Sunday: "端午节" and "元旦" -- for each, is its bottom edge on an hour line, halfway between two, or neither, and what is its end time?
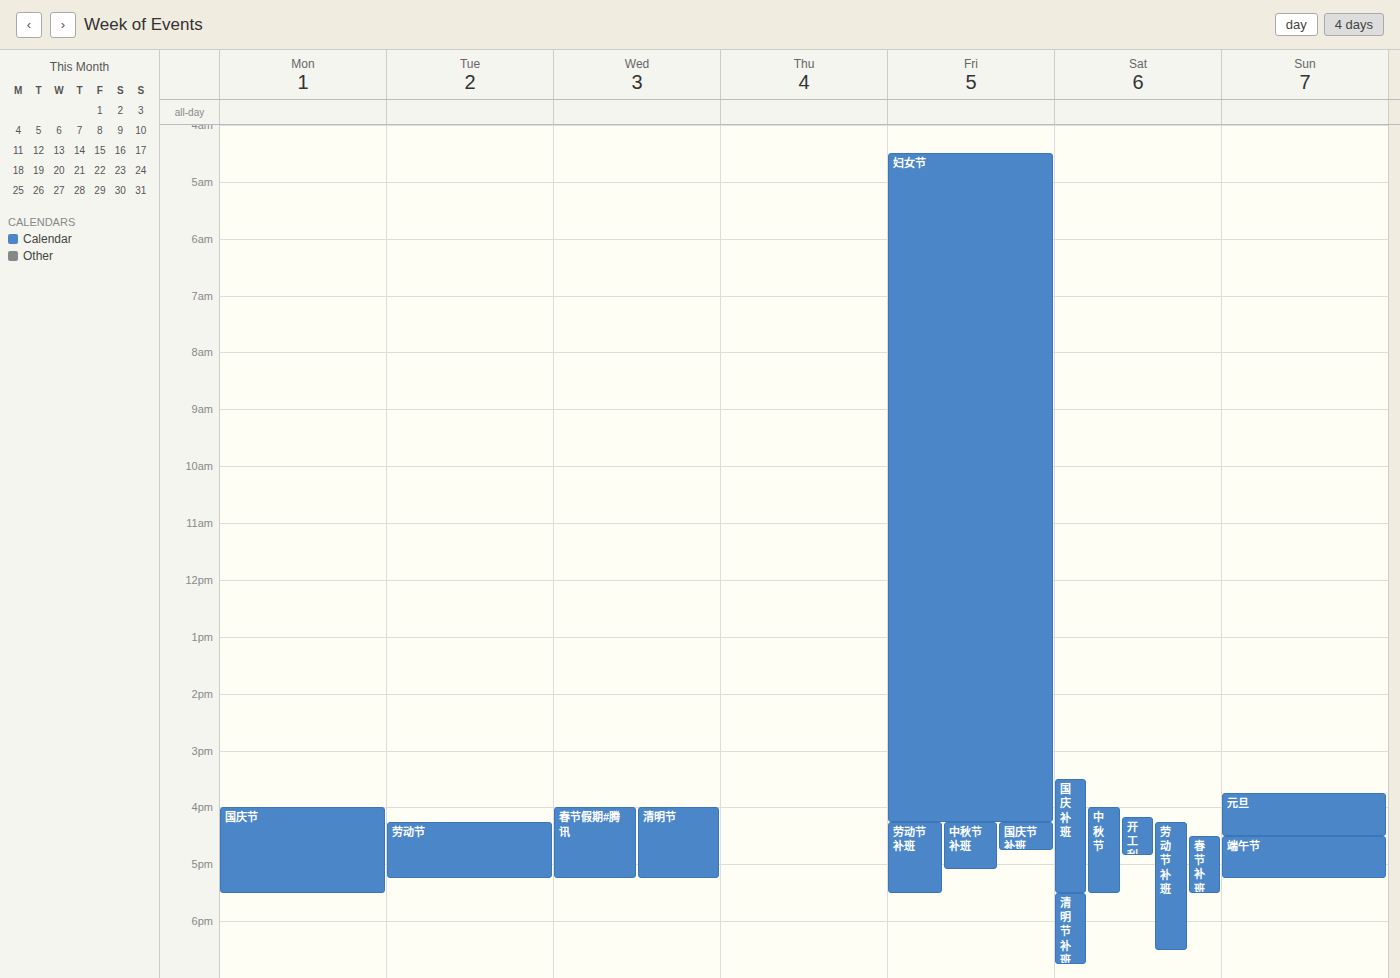
"端午节": 5:15 PM, neither: a quarter of the way from the 5 PM line to the 6 PM line. "元旦": 4:30 PM, halfway between the 4 PM and 5 PM lines.